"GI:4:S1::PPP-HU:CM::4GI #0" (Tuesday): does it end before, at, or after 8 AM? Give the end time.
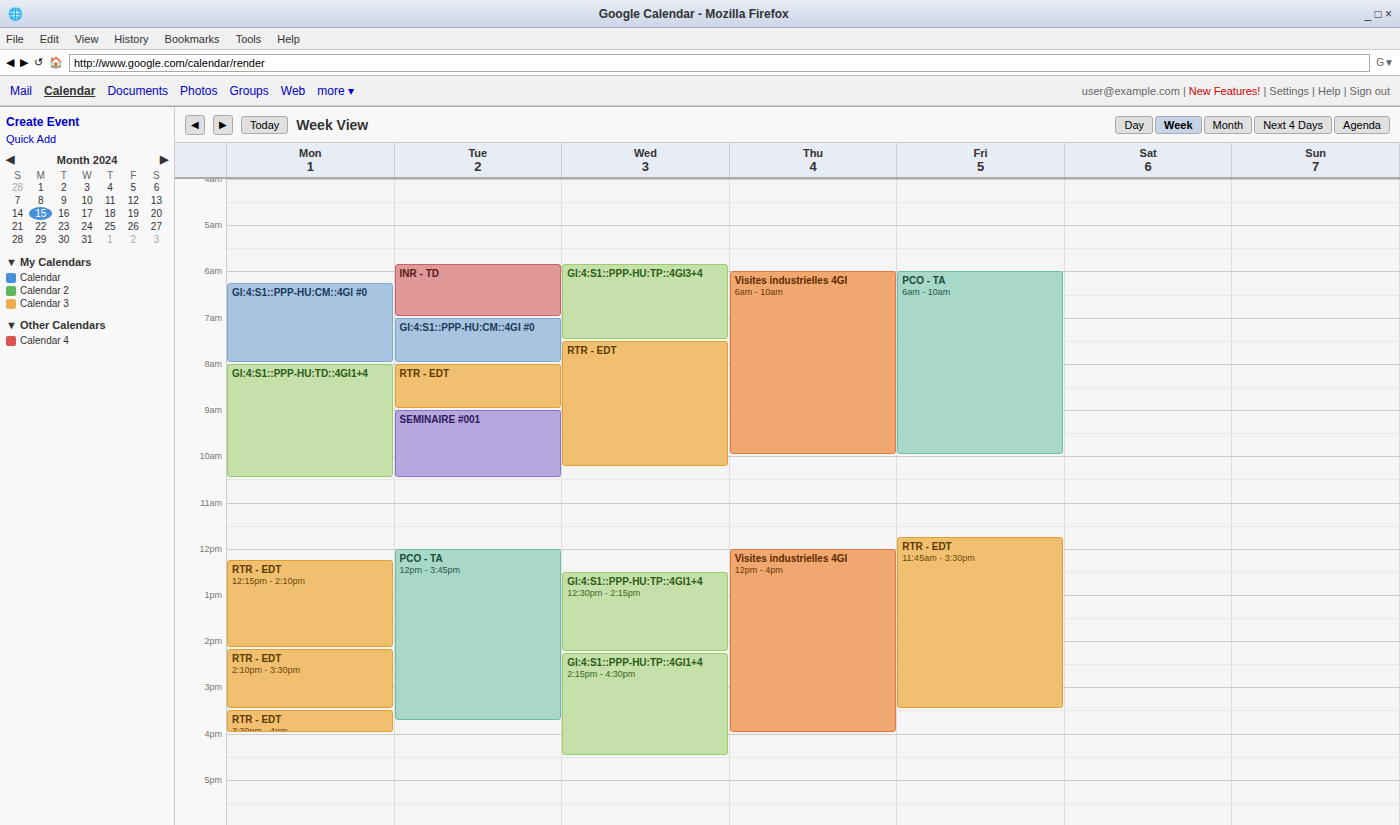
8:00 AM -- exactly at 8 AM, on the 8 AM line.